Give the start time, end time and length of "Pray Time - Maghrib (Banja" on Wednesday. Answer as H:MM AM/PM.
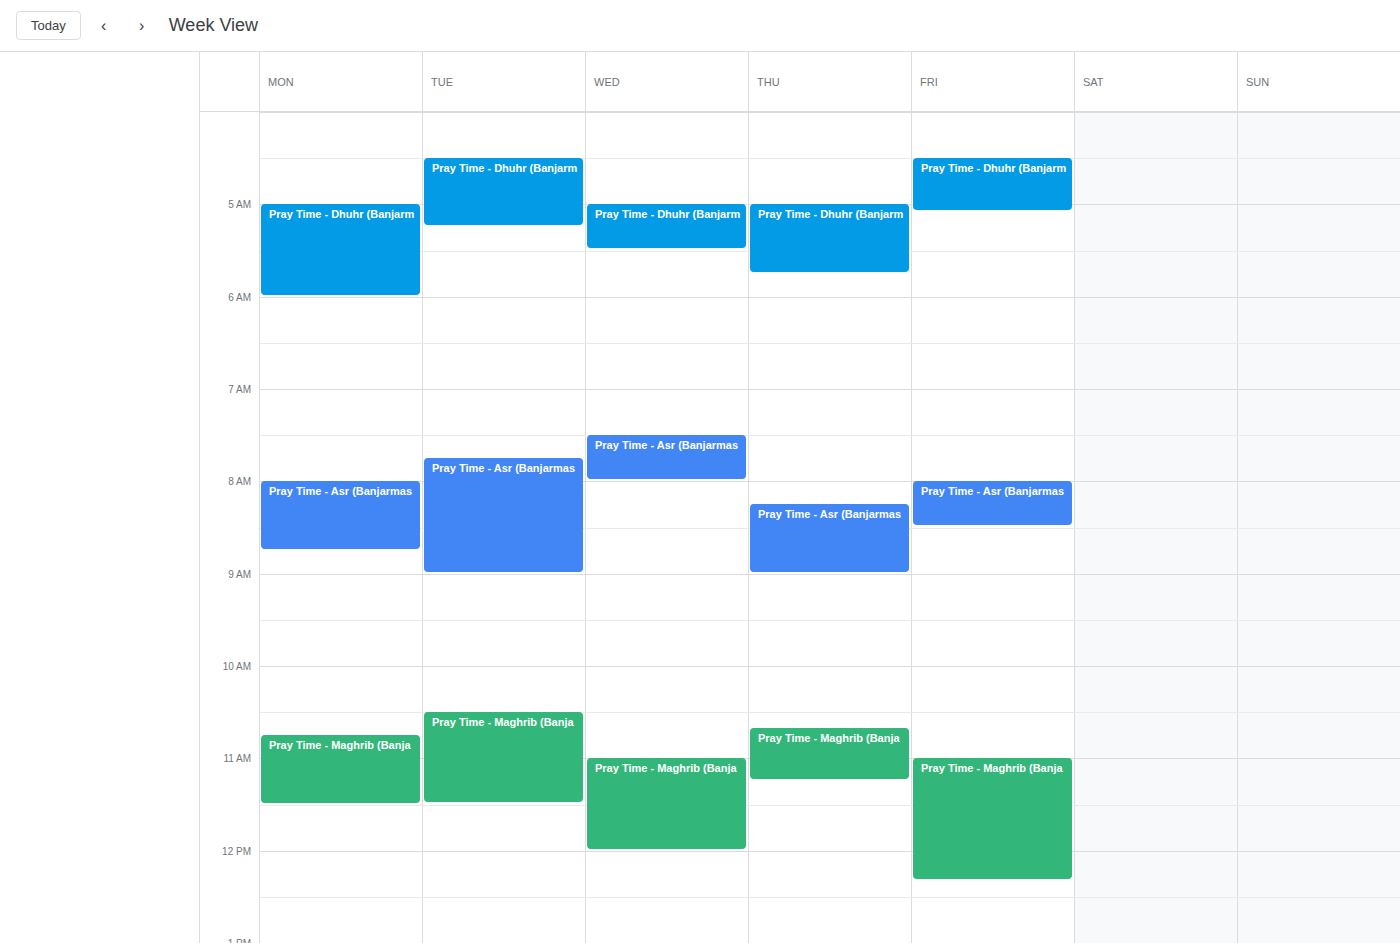
11:00 AM to 12:00 PM, 1 hour